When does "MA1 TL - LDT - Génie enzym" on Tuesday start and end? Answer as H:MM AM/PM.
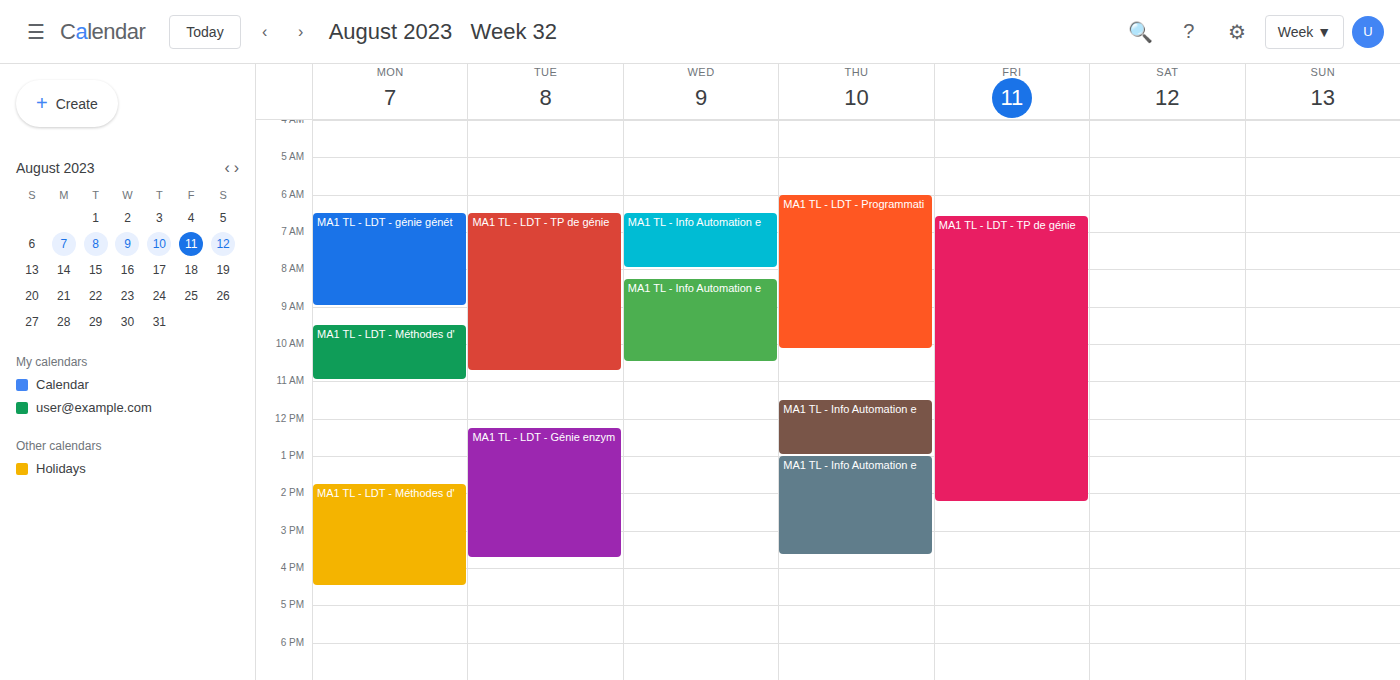
12:15 PM to 3:45 PM